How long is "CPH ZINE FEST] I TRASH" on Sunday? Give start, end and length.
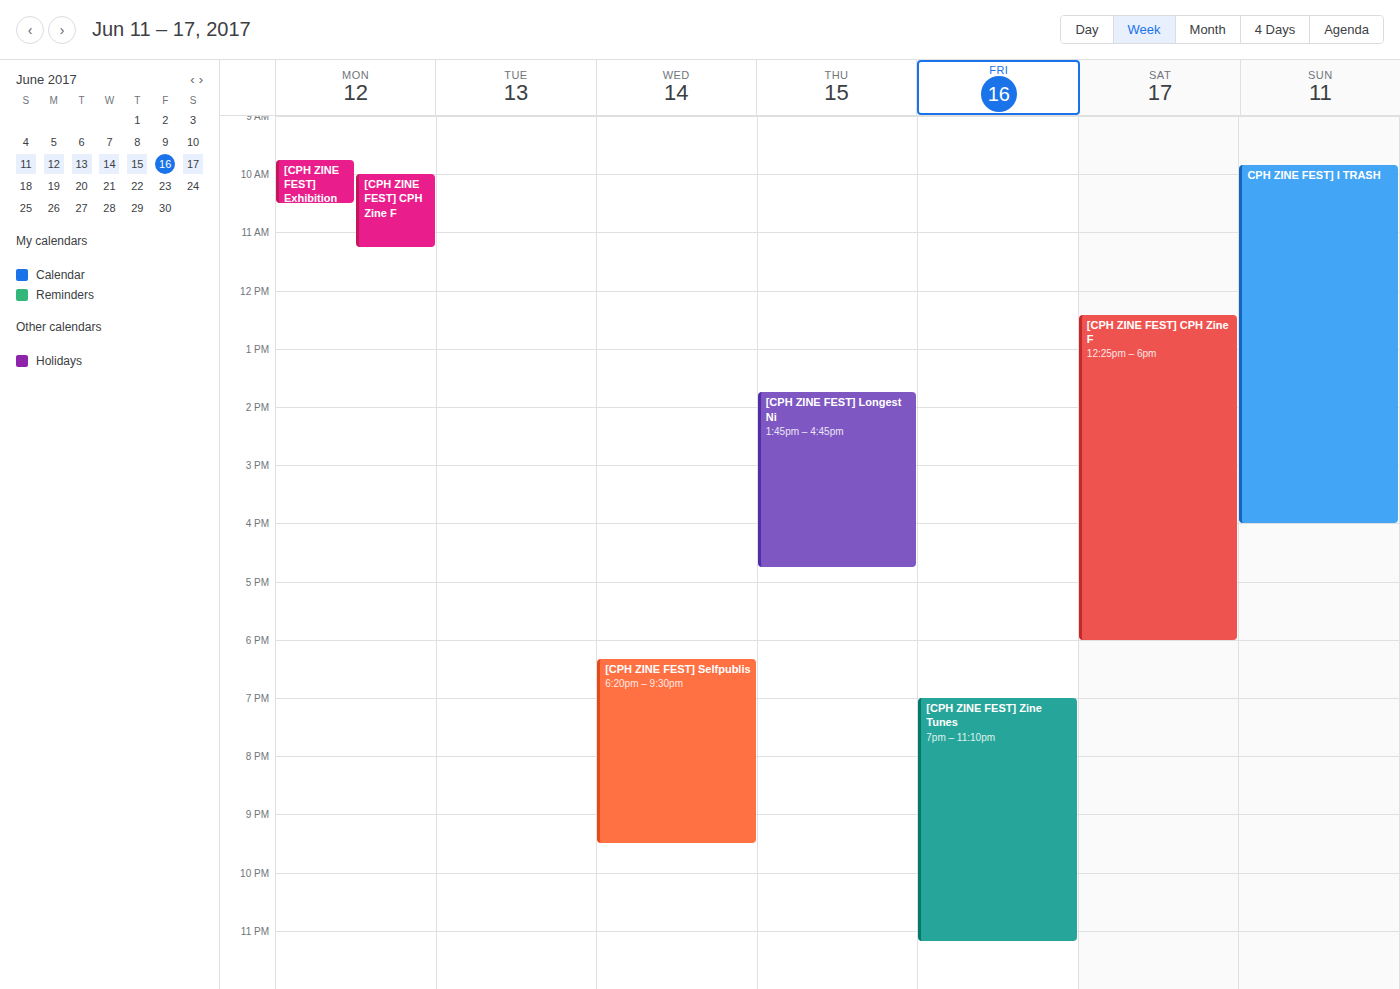
9:50 AM to 4:00 PM, 6 hours 10 minutes